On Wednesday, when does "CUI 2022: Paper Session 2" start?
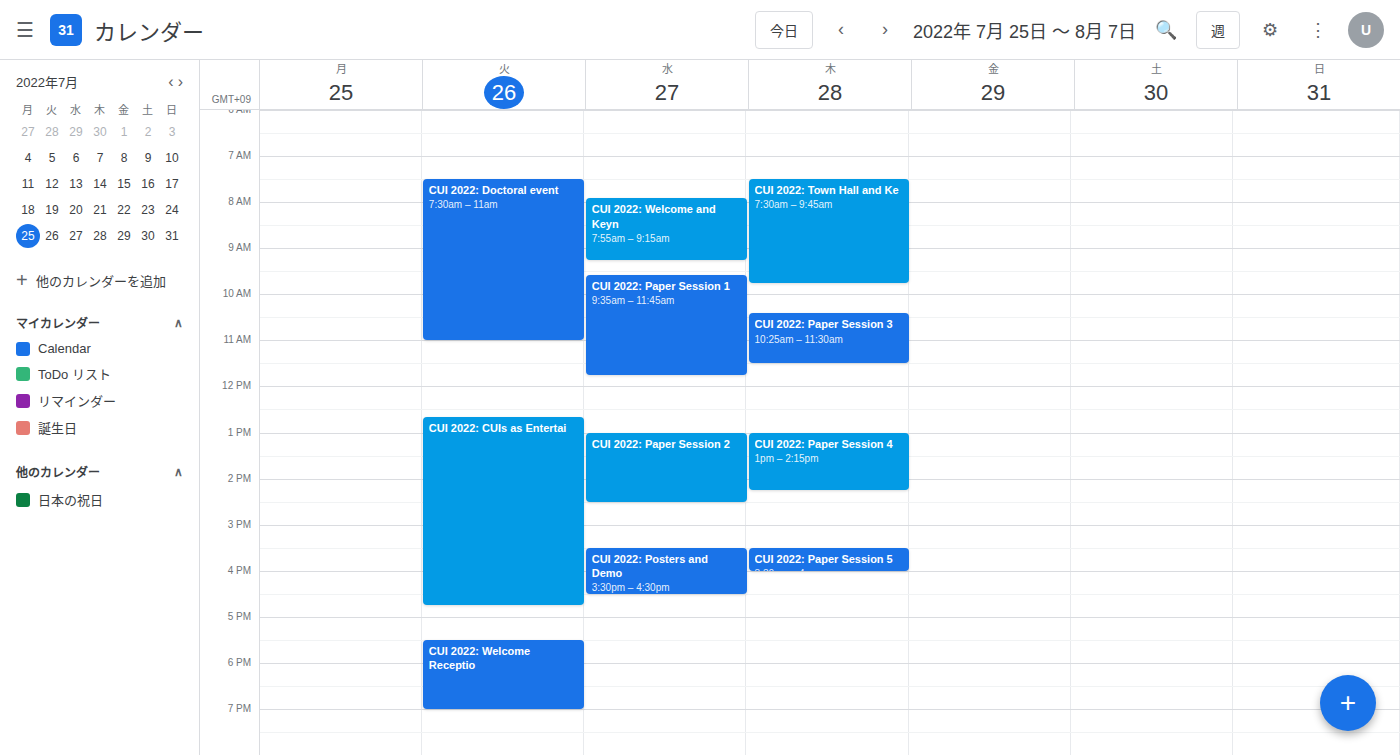
1:00 PM